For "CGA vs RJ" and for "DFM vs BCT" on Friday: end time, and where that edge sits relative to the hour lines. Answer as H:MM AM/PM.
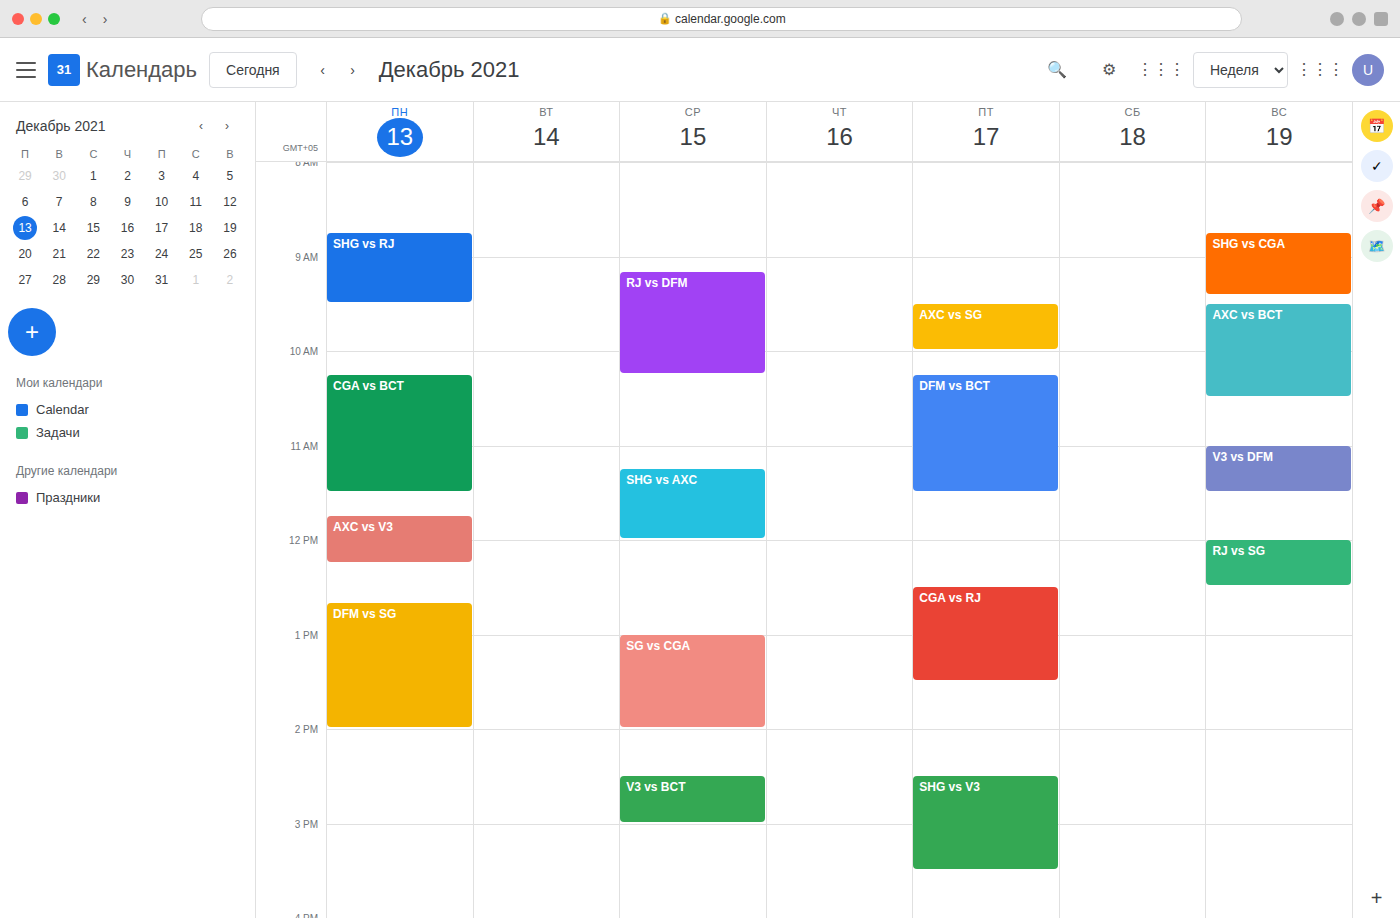
"CGA vs RJ": 1:30 PM, halfway between the 1 PM and 2 PM lines. "DFM vs BCT": 11:30 AM, halfway between the 11 AM and 12 PM lines.